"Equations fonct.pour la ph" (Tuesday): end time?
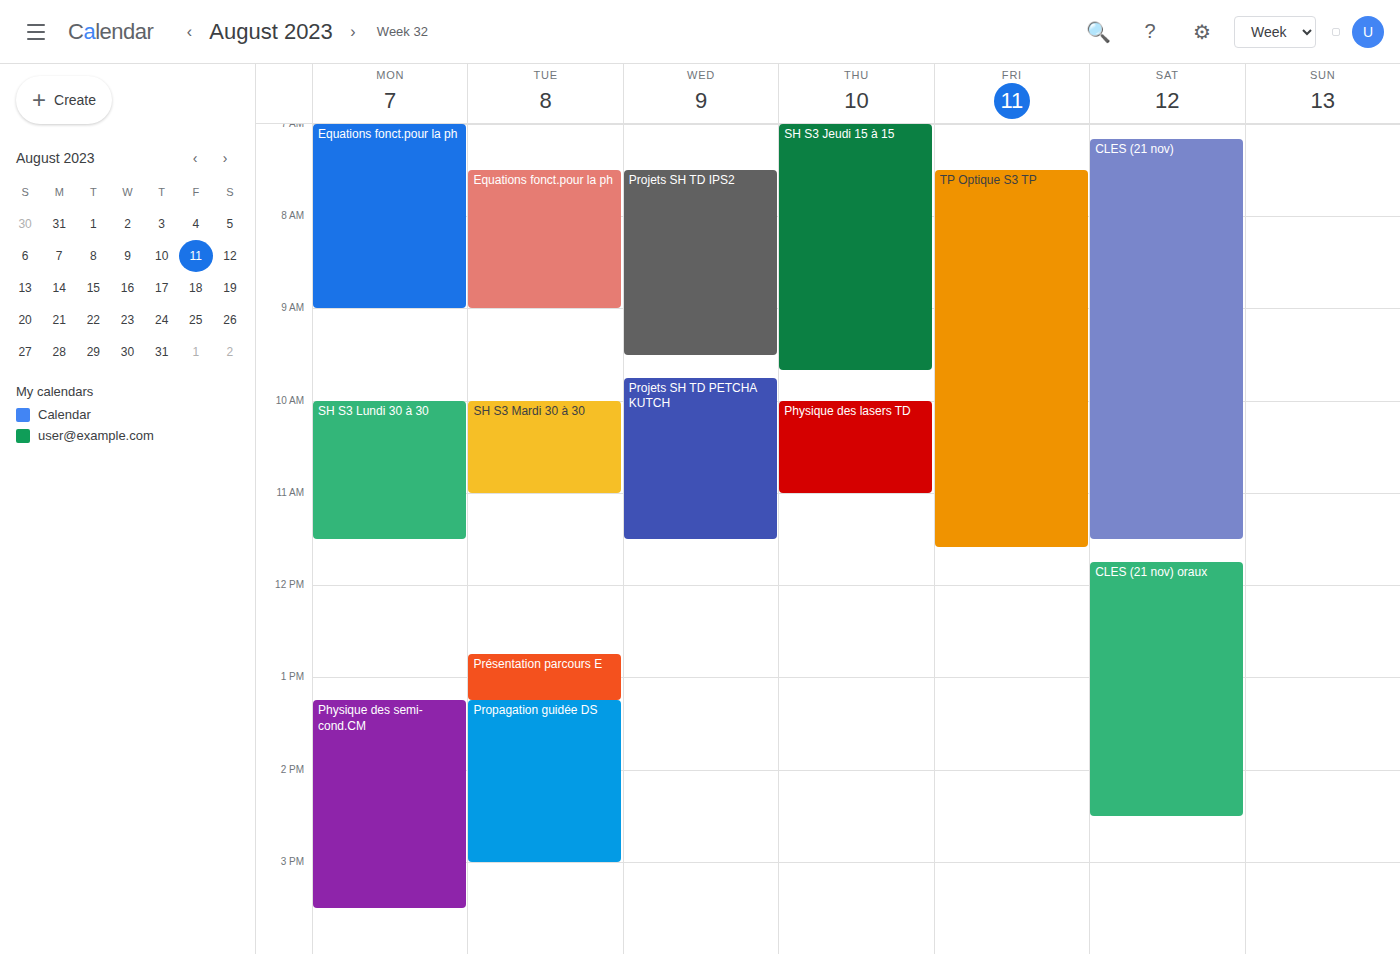
9:00 AM